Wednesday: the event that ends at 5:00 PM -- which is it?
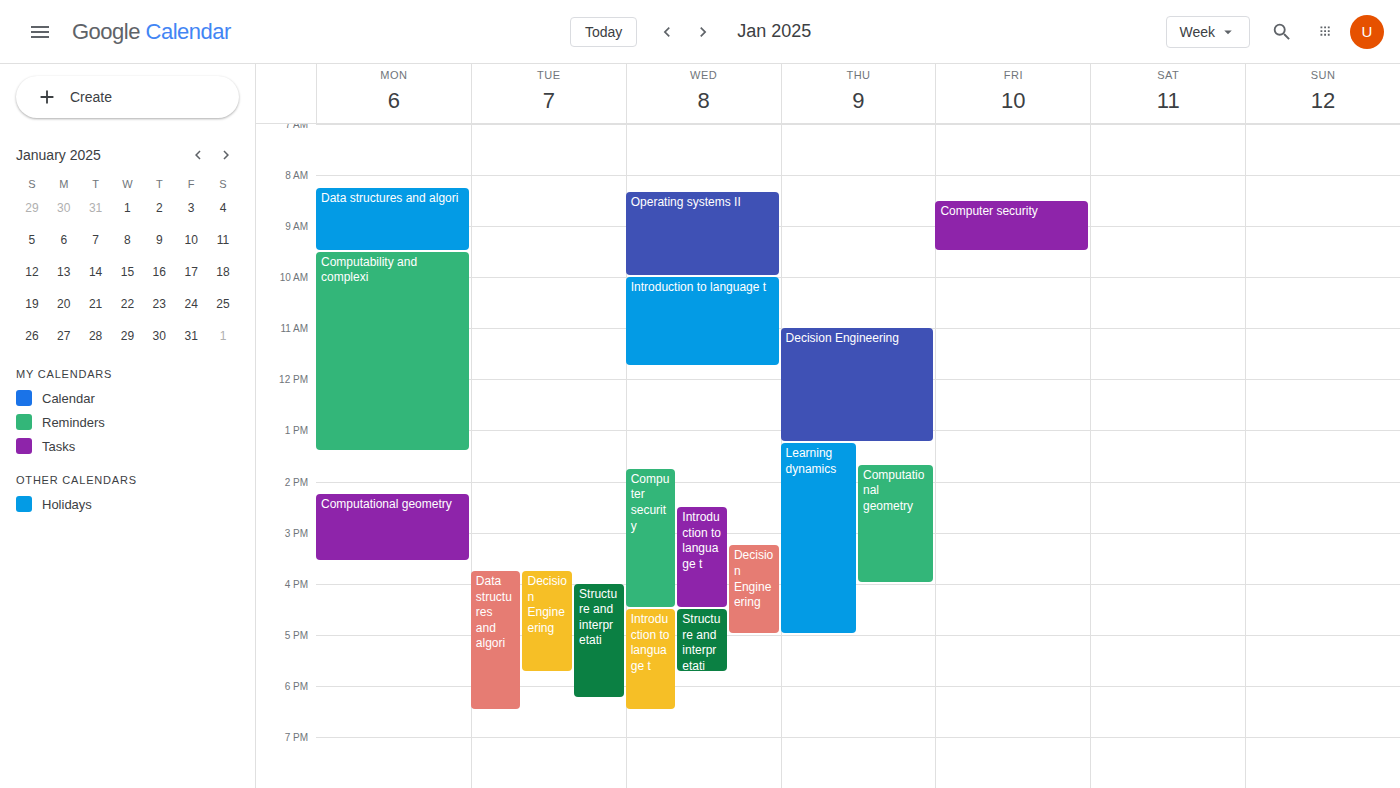
"Decision Engineering"